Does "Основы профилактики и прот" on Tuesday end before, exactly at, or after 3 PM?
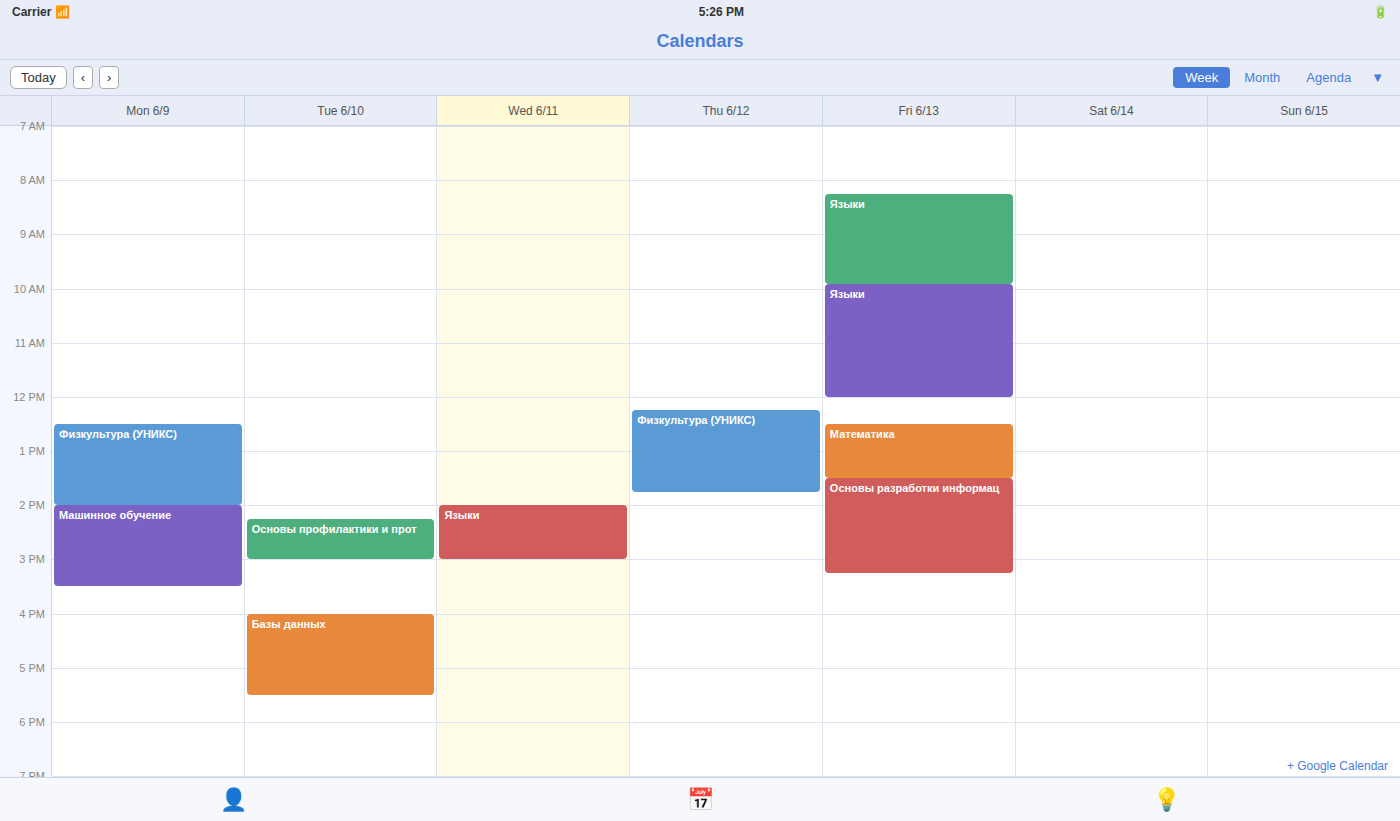
3:00 PM -- exactly at 3 PM, on the 3 PM line.